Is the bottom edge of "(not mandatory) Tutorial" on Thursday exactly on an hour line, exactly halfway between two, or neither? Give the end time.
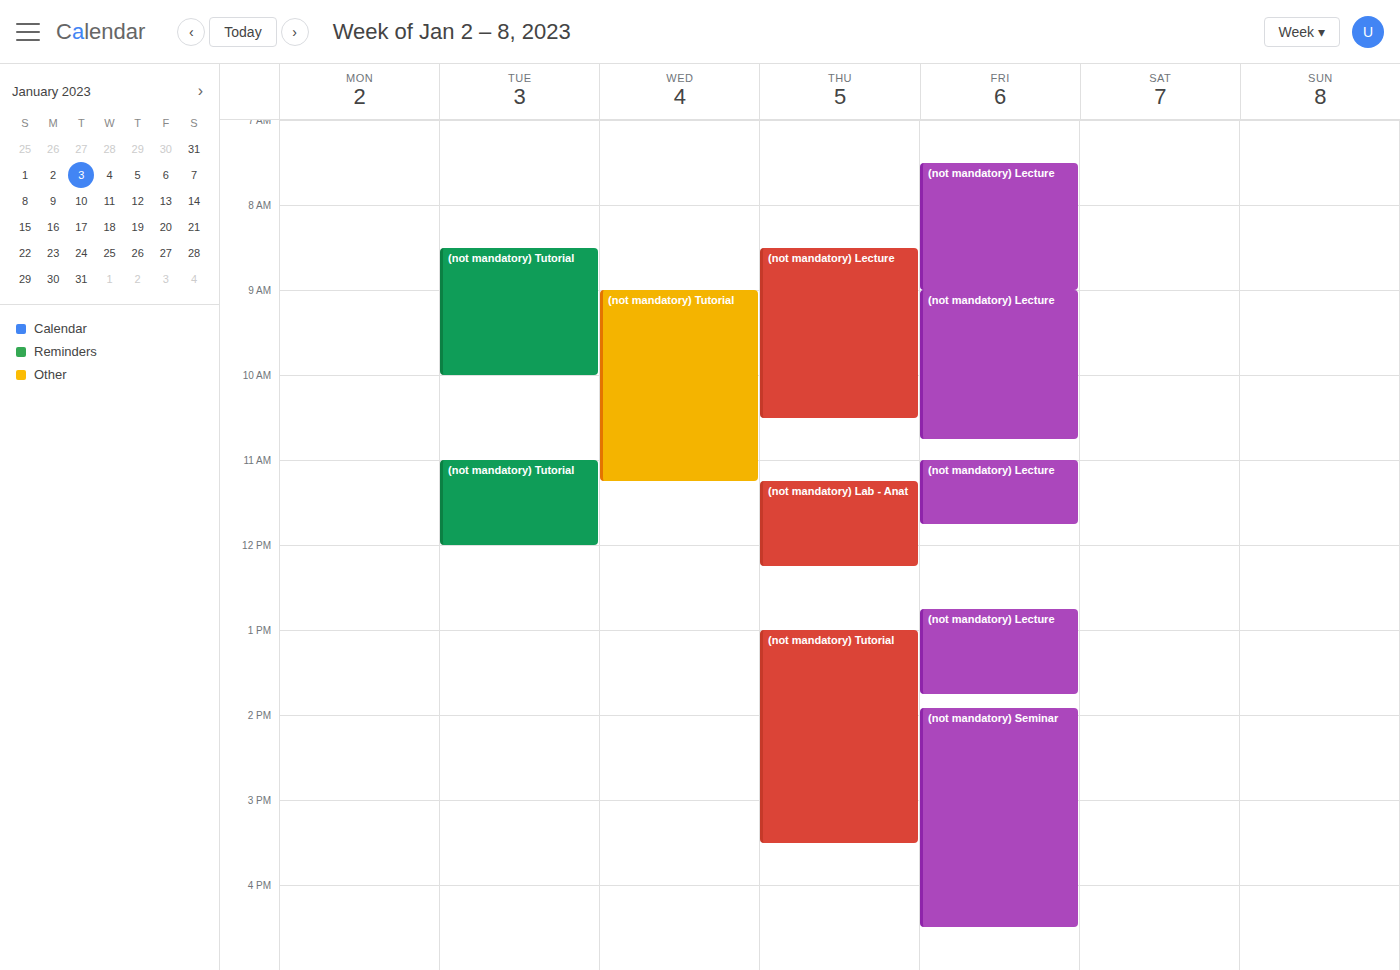
3:30 PM -- halfway between the 3 PM and 4 PM lines.